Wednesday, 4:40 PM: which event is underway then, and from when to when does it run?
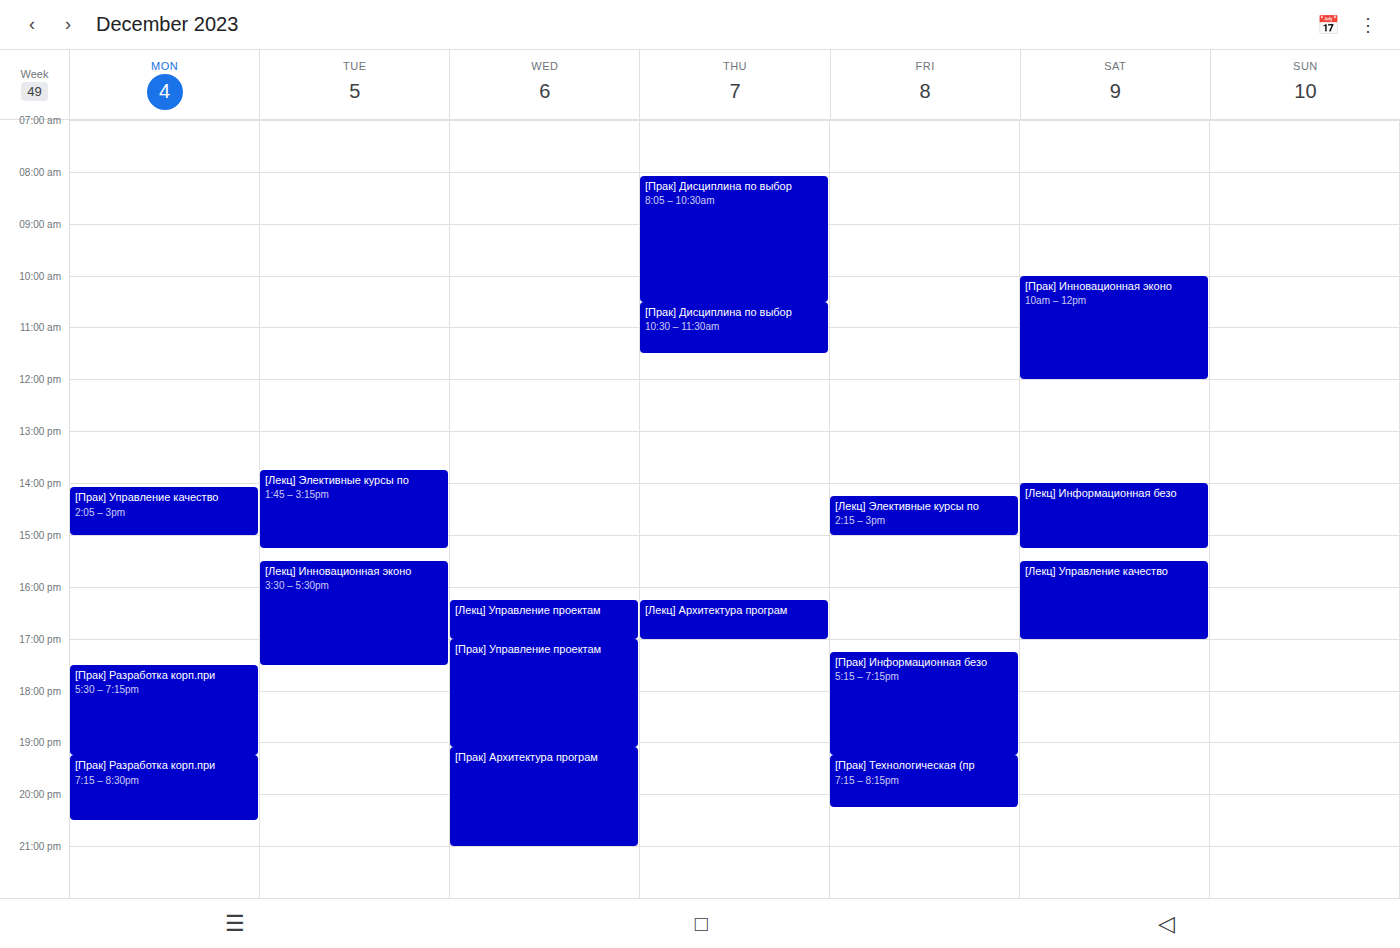
"[Лекц] Управление проектам", 4:15 PM to 5:00 PM